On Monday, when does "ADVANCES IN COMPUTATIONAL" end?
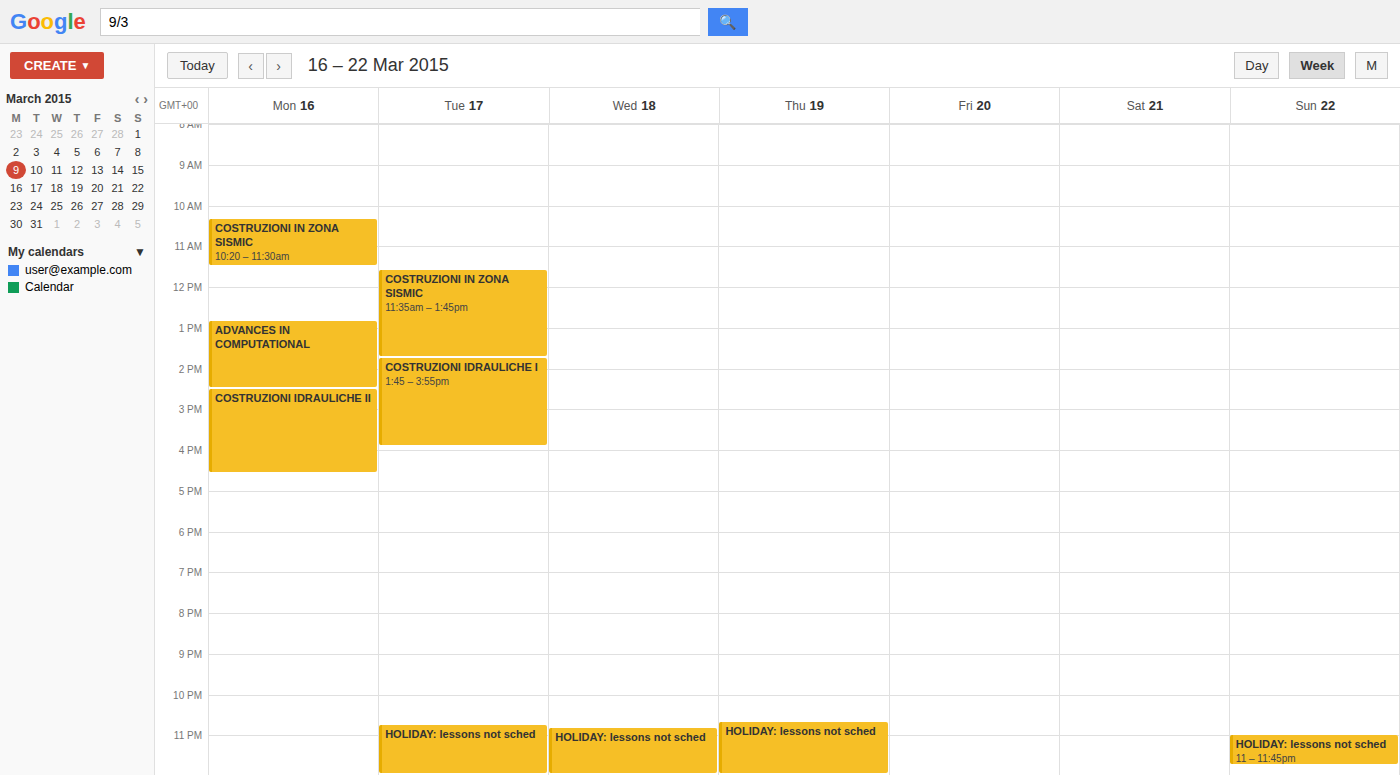
2:30 PM